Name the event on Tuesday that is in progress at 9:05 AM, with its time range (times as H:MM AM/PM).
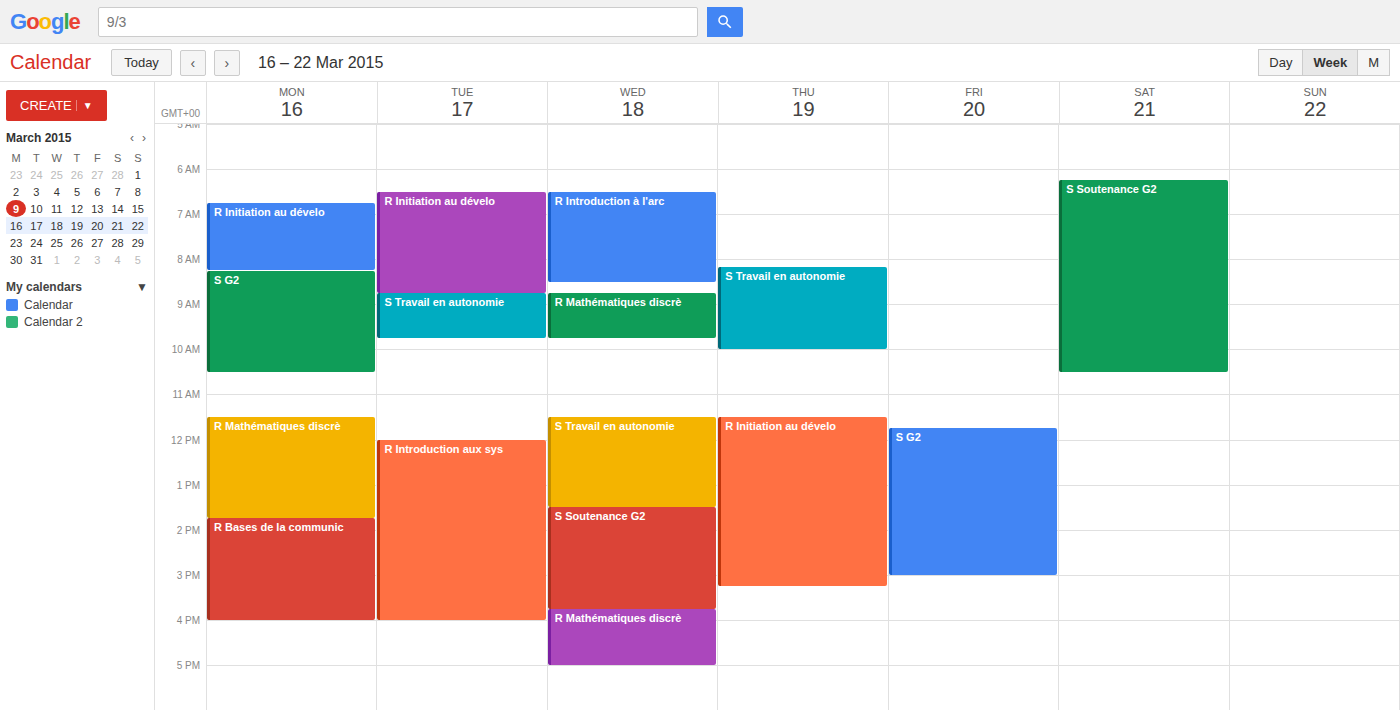
"S Travail en autonomie", 8:45 AM to 9:45 AM